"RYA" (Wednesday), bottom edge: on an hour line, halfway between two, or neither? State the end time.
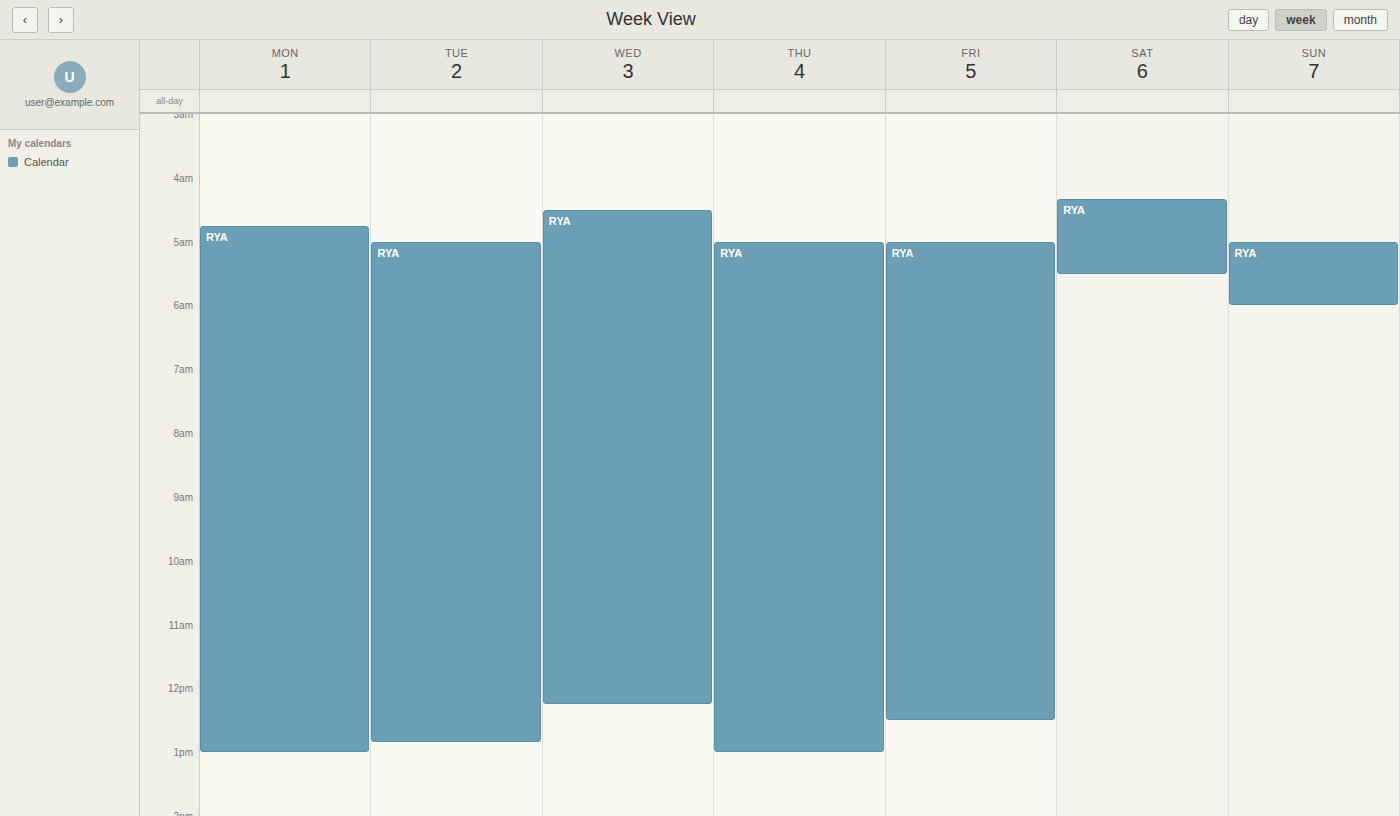
12:15 PM -- neither: a quarter of the way from the 12 PM line to the 1 PM line.